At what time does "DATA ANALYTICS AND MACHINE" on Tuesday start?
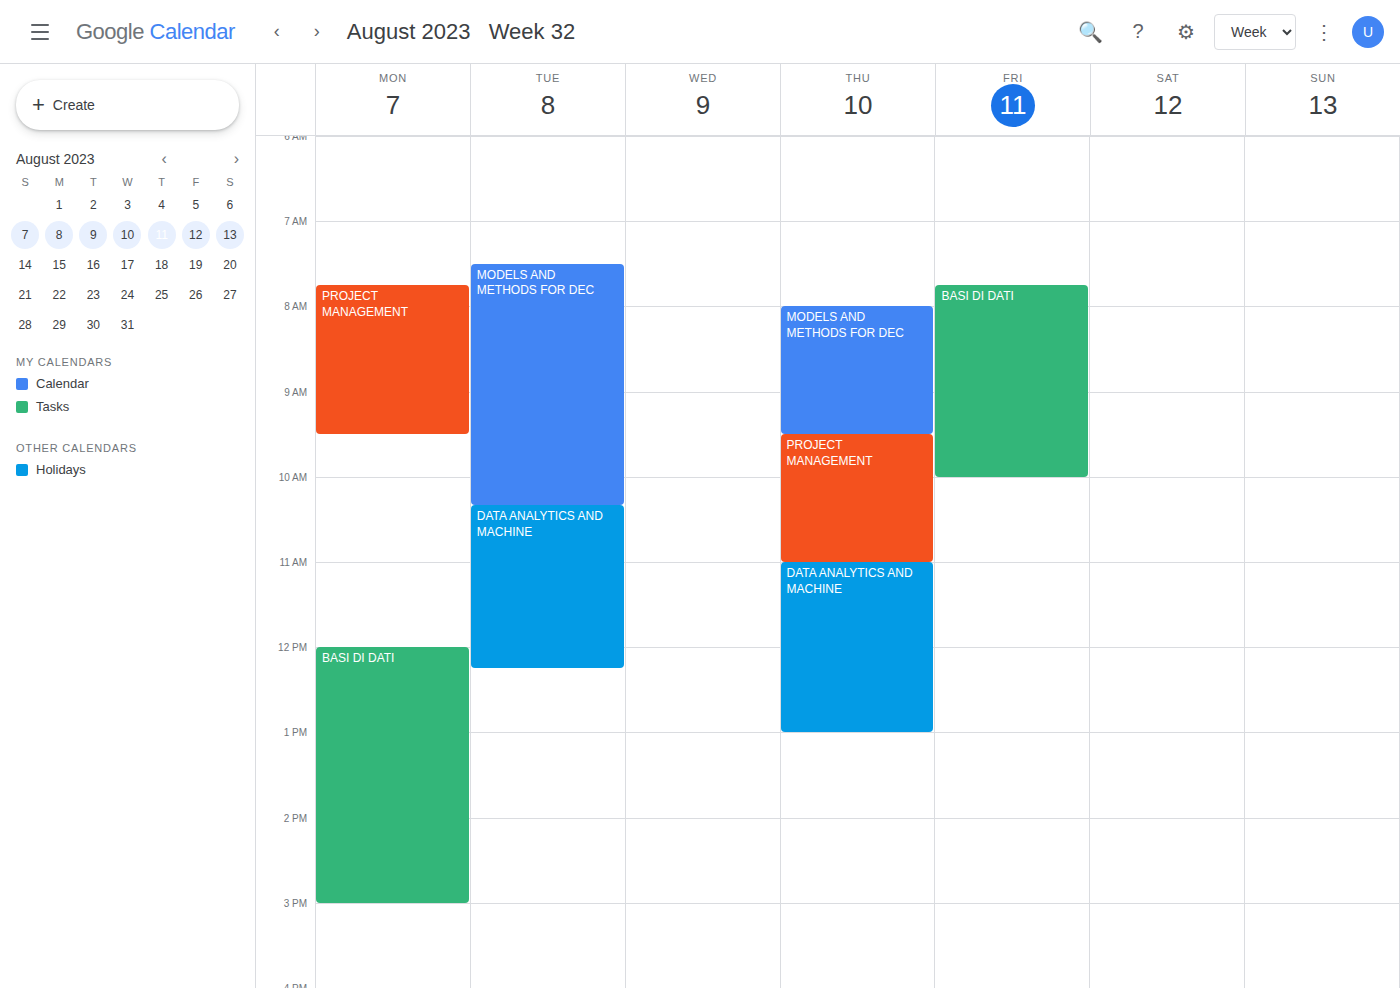
10:20 AM